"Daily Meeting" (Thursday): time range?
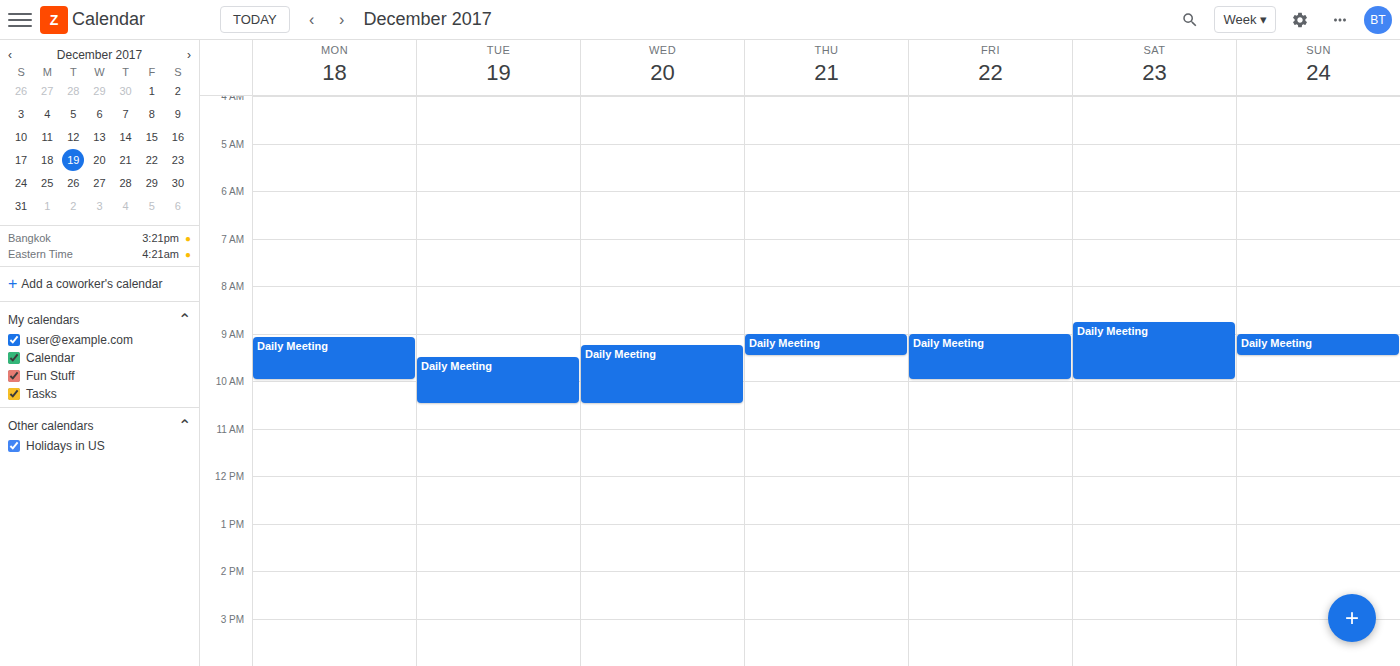
09:00 to 09:30